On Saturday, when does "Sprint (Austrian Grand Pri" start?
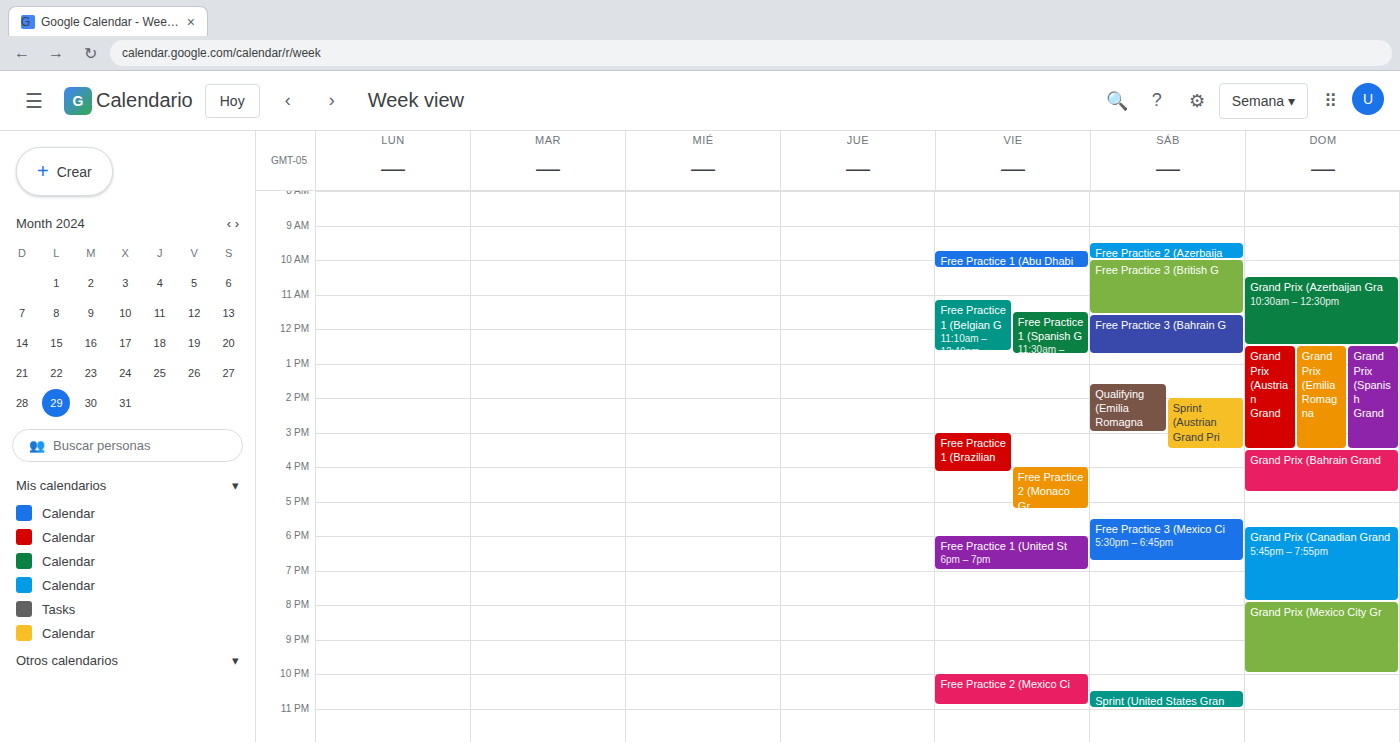
2:00 PM